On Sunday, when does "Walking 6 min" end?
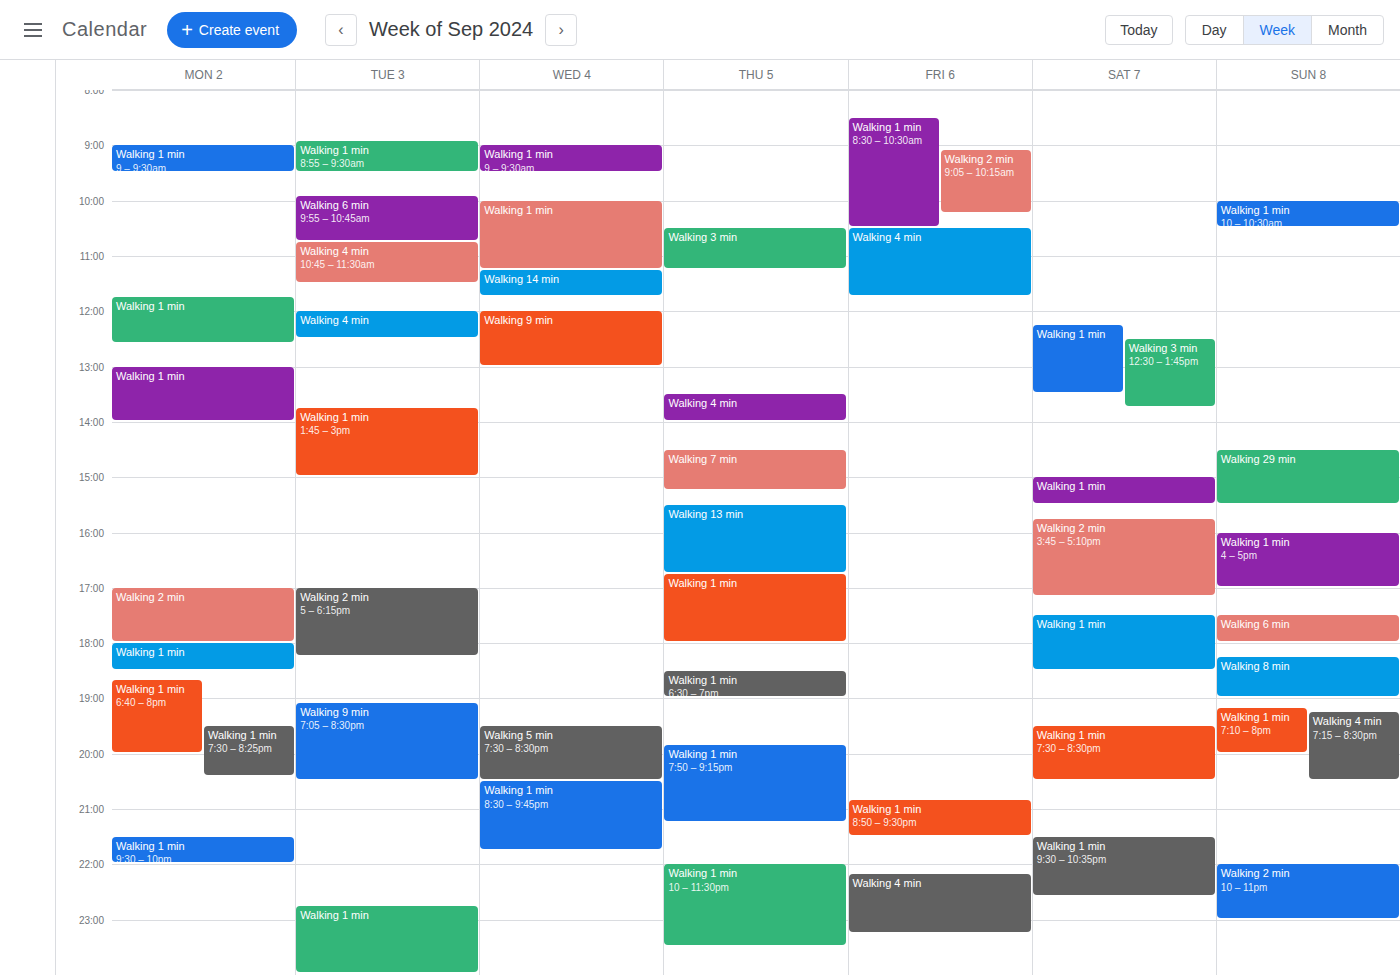
6:00 PM